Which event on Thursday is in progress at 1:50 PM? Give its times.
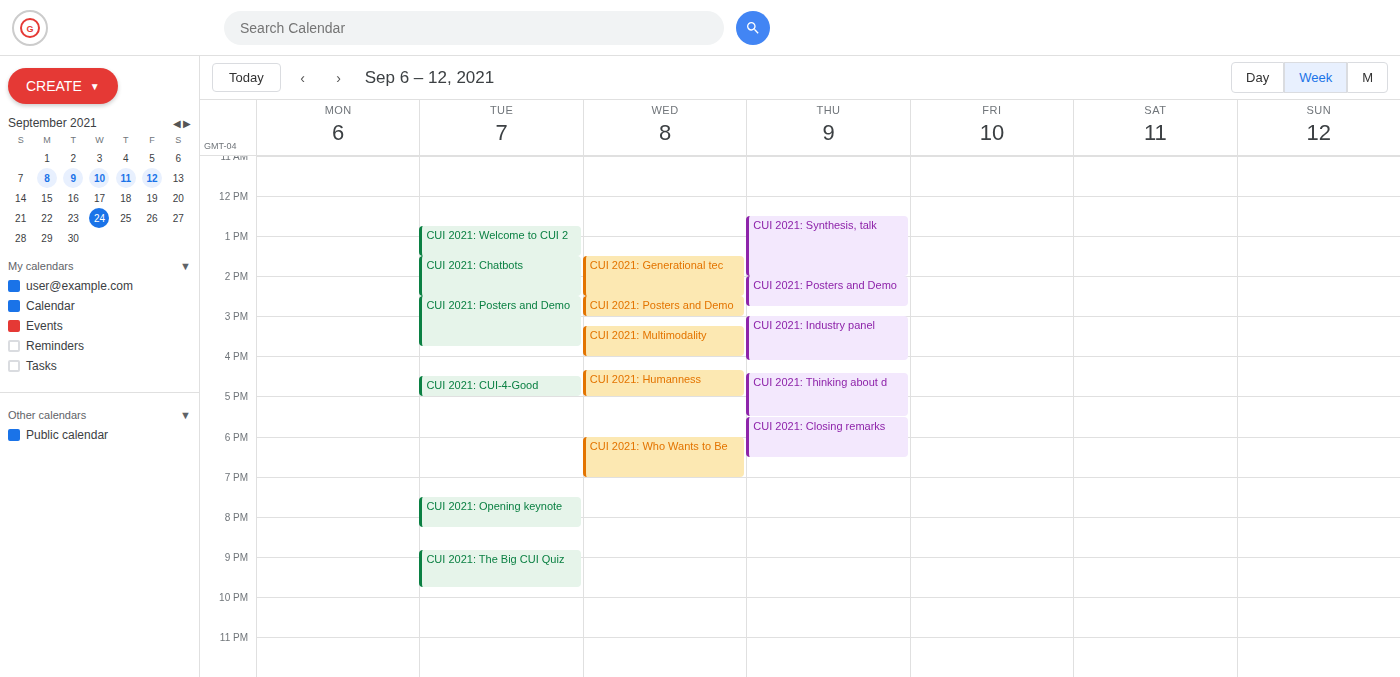
"CUI 2021: Synthesis, talk", 12:30 PM to 2:00 PM